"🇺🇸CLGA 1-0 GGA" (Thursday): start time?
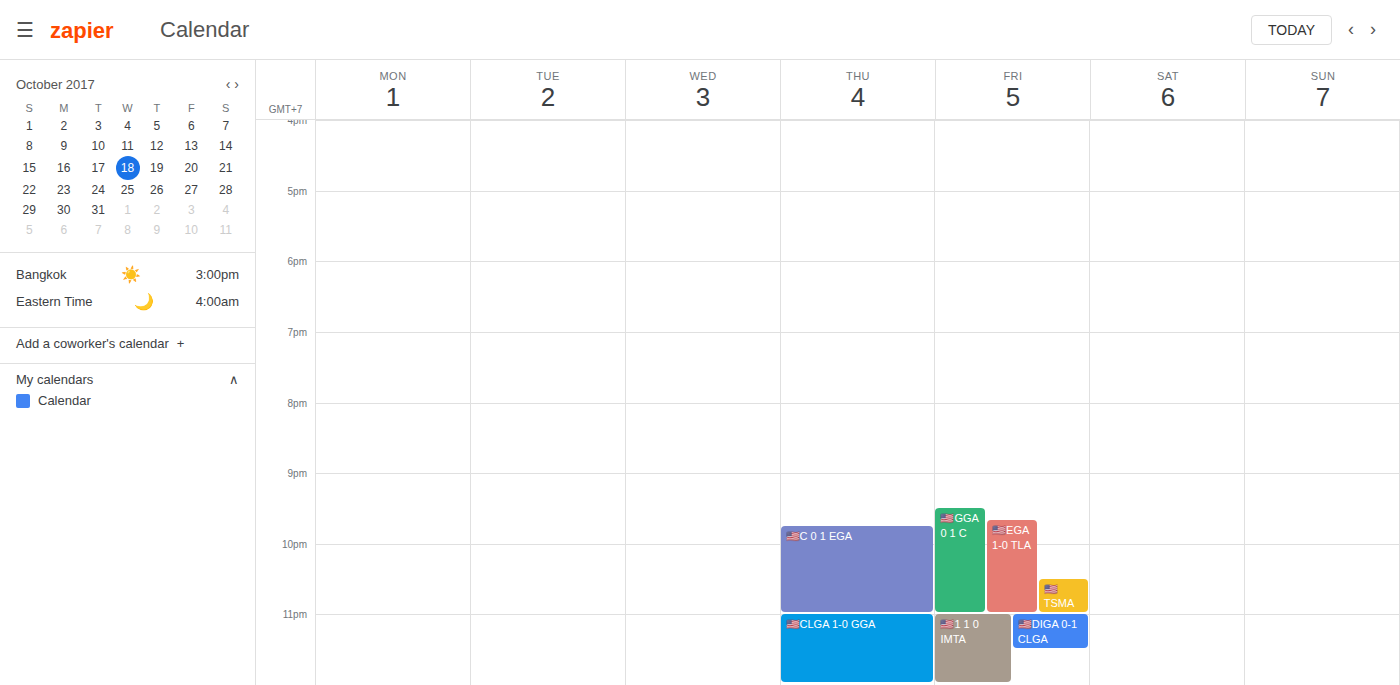
11:00 PM